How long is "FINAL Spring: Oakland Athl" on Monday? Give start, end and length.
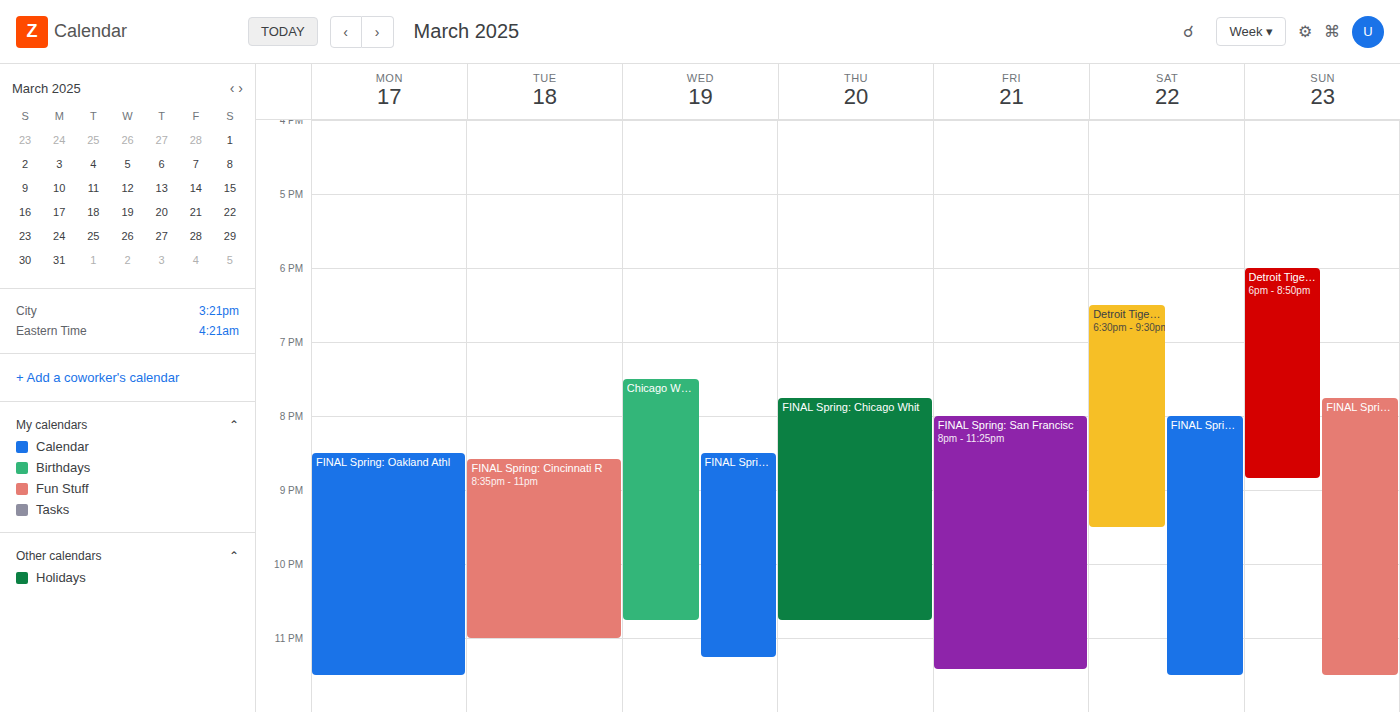
8:30 PM to 11:30 PM, 3 hours